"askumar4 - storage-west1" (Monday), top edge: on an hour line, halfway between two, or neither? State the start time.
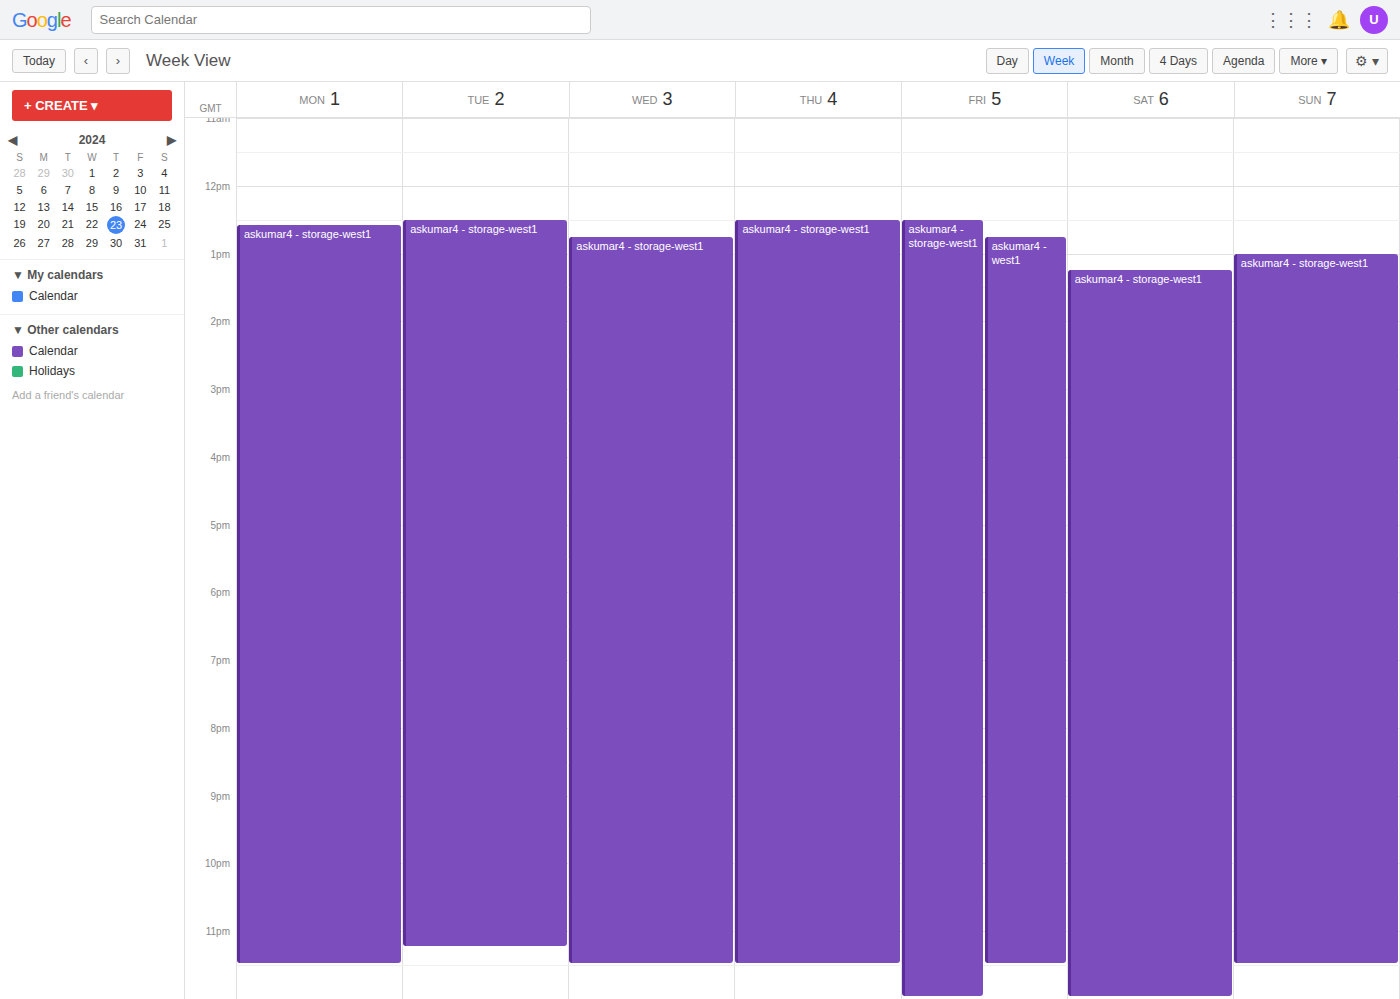
12:35 PM -- neither: 35 minutes below the 12 PM line and 25 minutes above the 1 PM line.